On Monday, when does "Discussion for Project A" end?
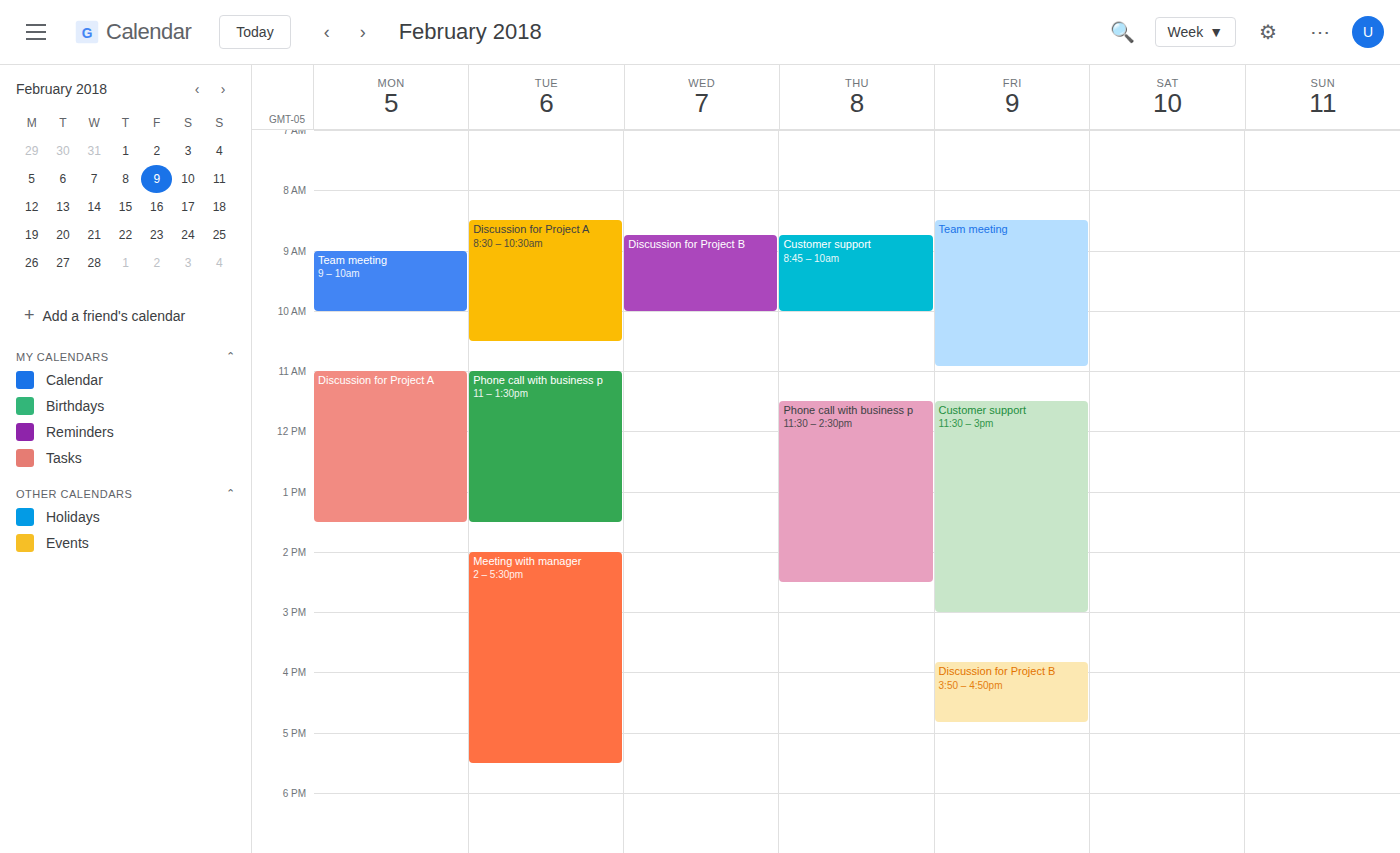
1:30 PM